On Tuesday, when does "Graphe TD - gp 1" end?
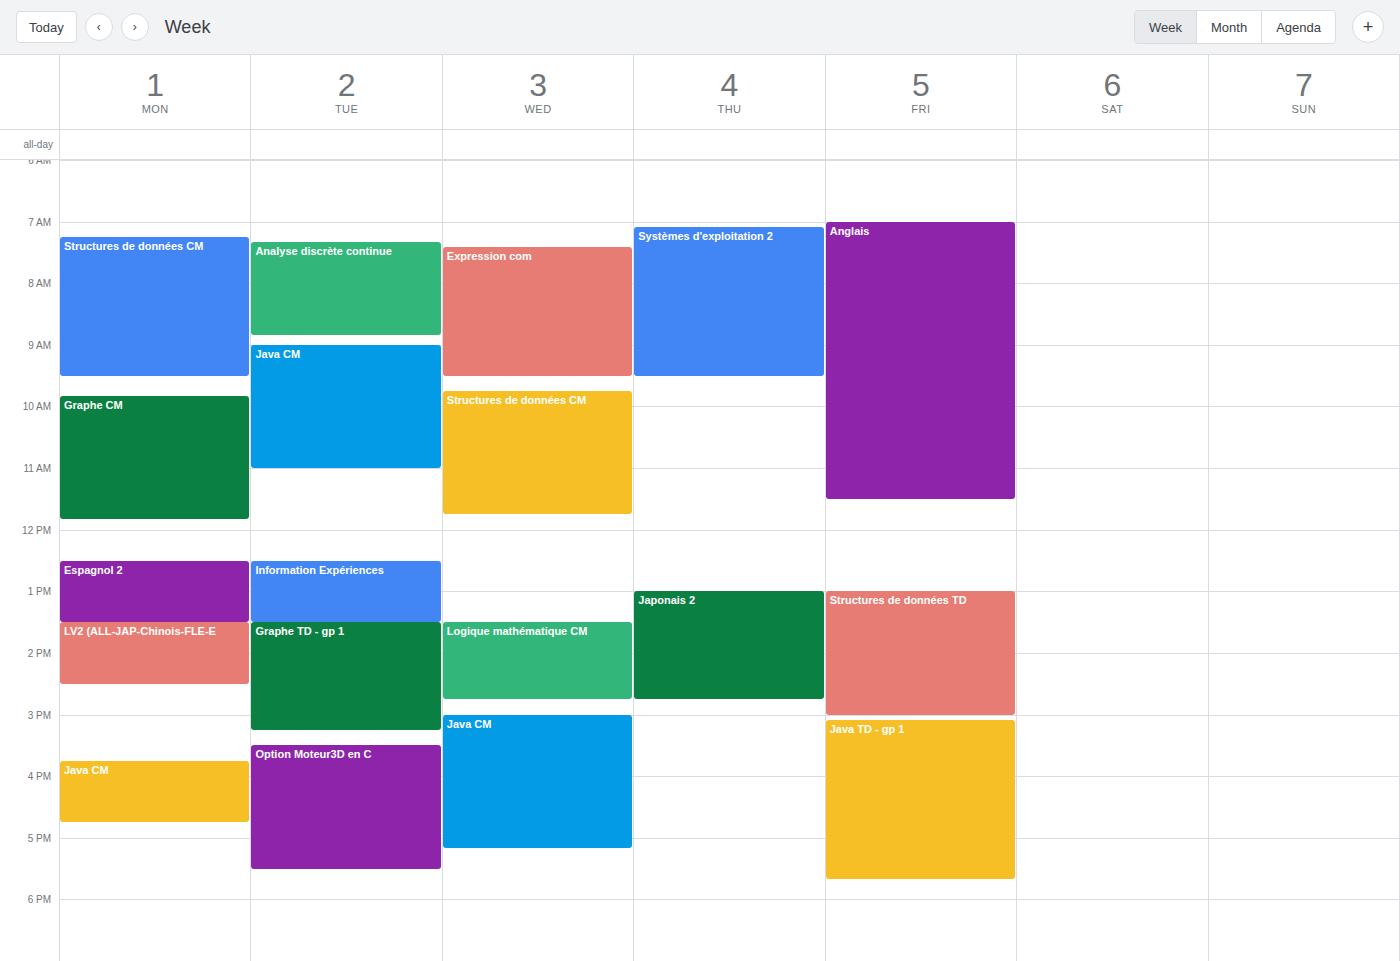
3:15 PM